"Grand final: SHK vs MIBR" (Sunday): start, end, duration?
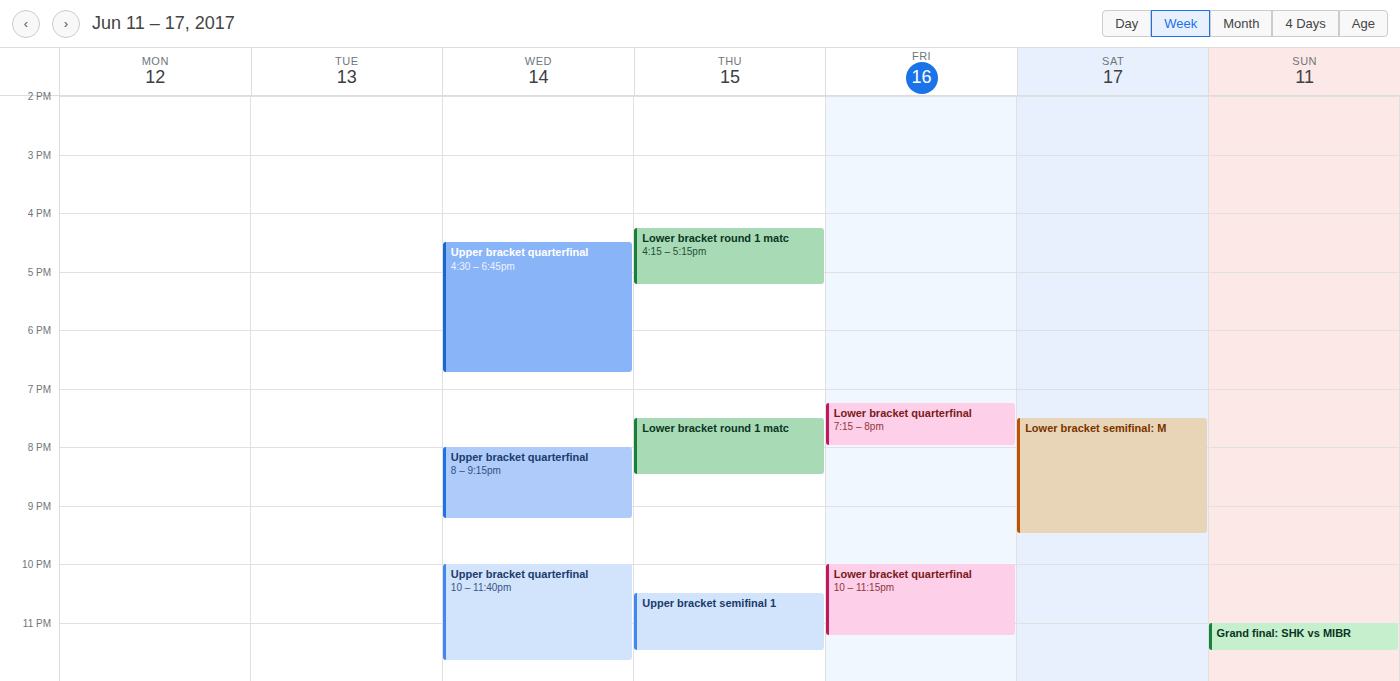
11:00 PM to 11:30 PM, 30 minutes